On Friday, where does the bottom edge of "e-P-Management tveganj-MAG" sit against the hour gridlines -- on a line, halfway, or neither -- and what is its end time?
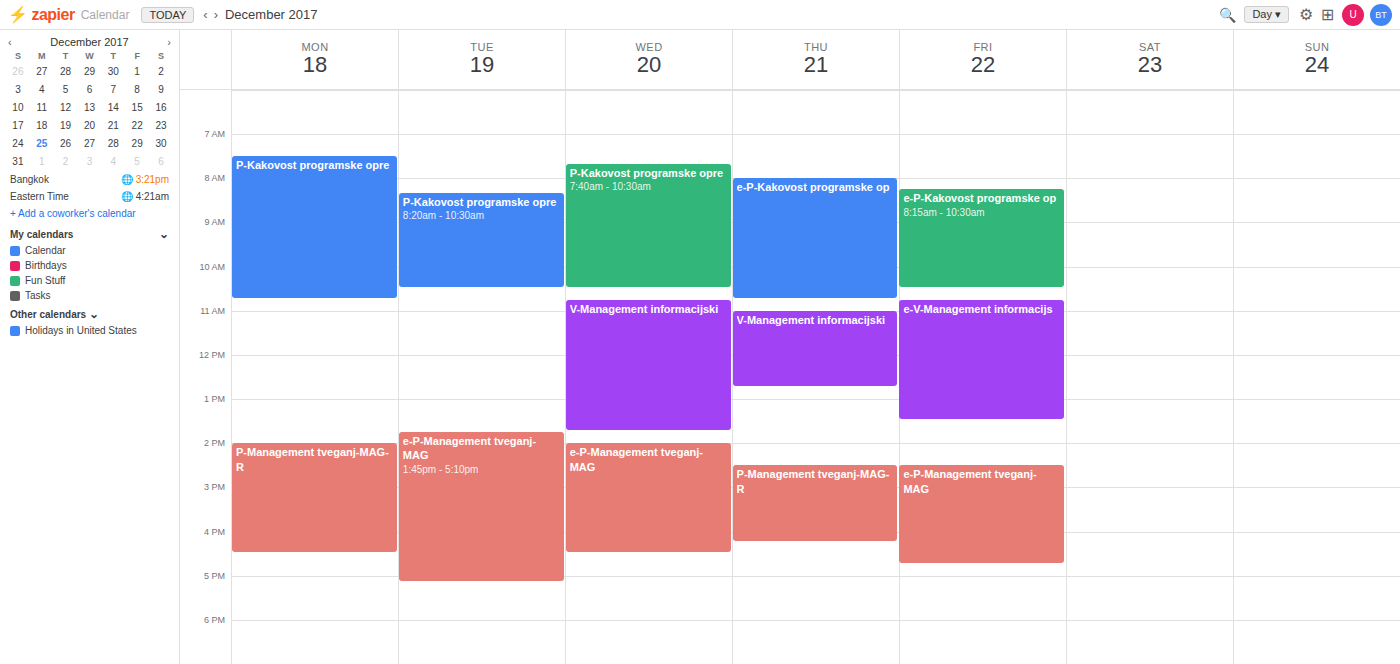
4:45 PM -- neither: three quarters of the way from the 4 PM line to the 5 PM line.